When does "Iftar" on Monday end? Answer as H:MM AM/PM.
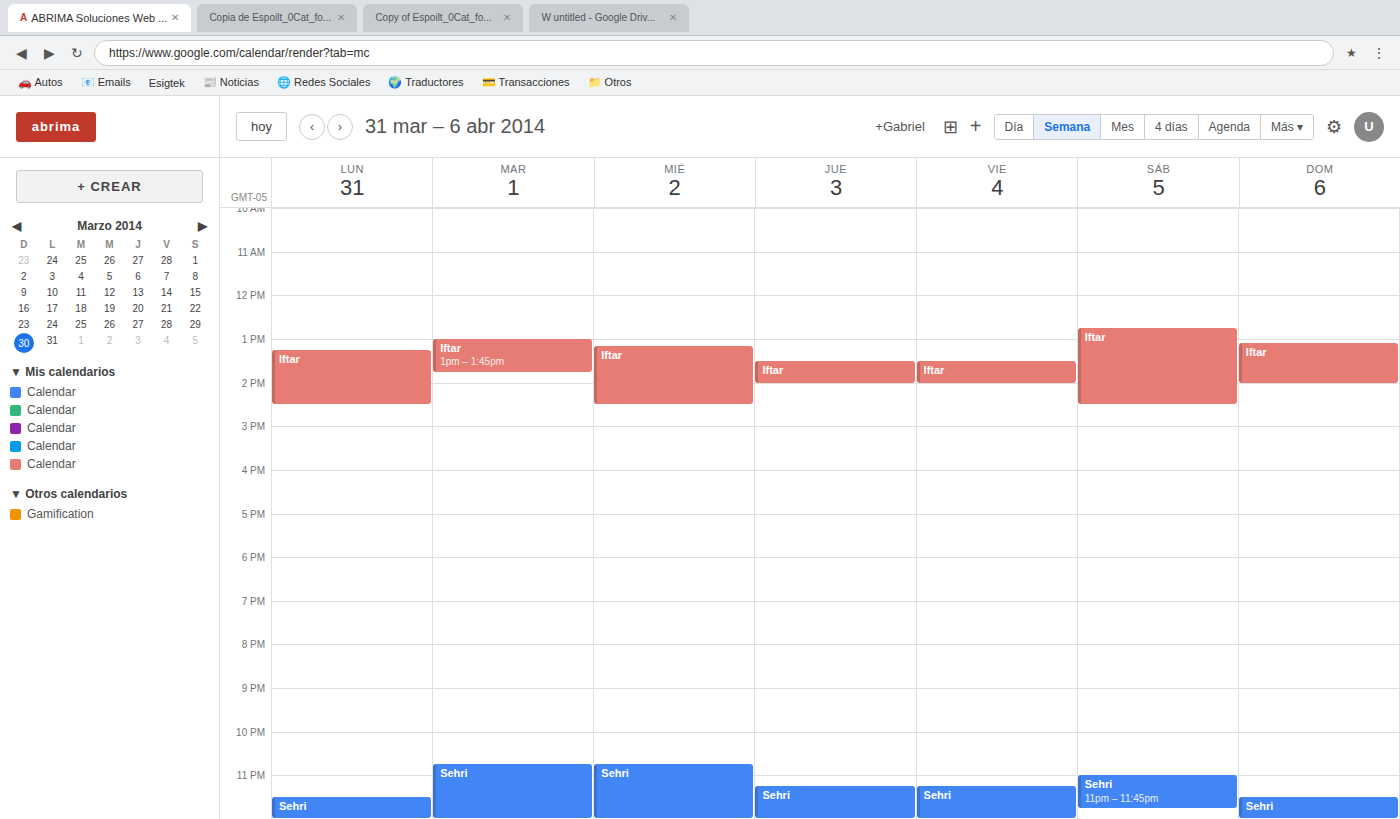
2:30 PM